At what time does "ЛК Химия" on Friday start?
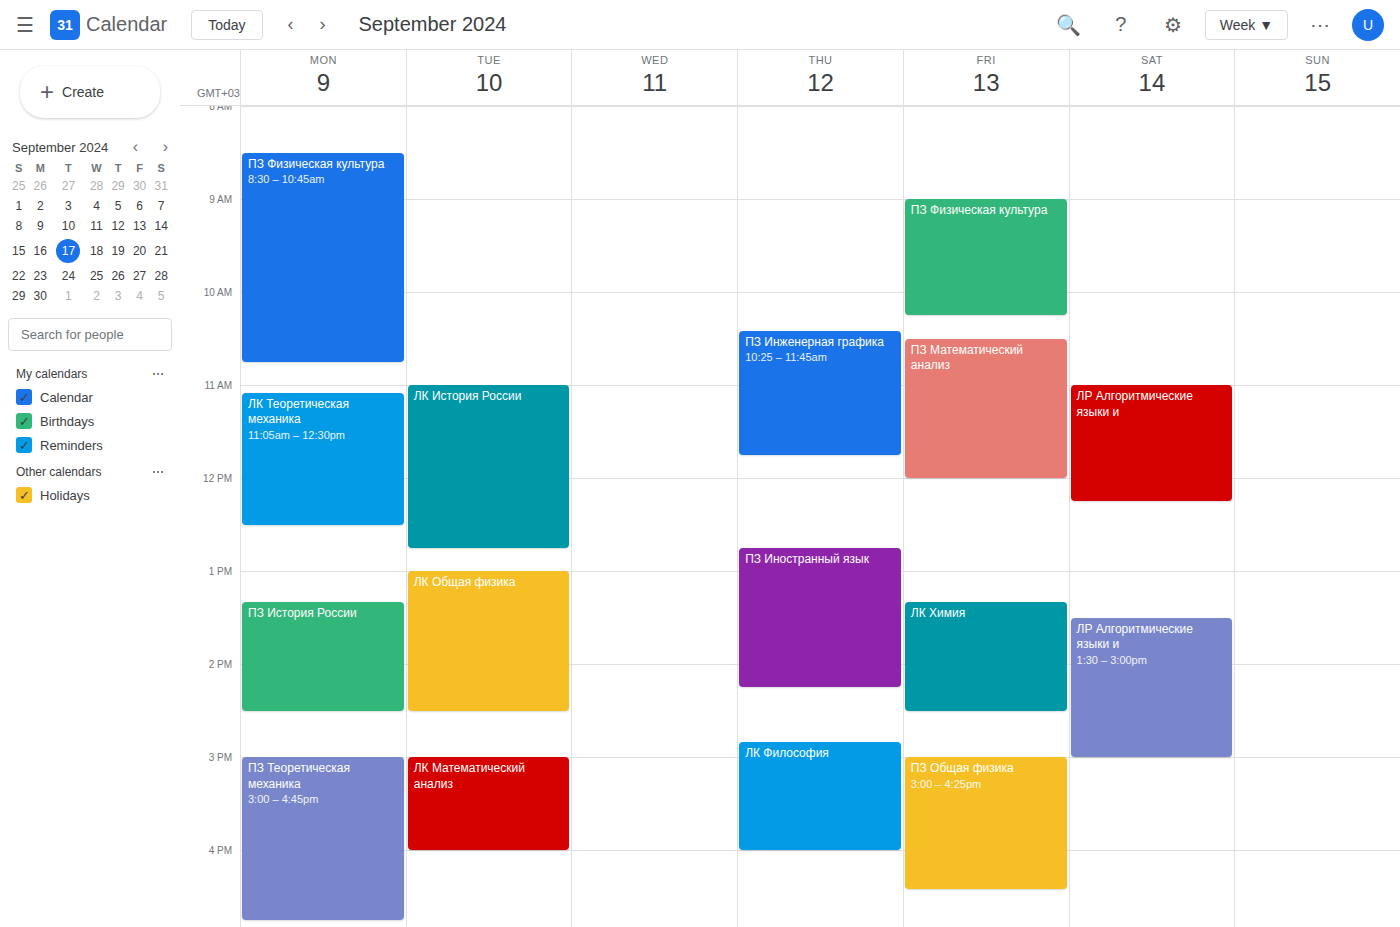
1:20 PM